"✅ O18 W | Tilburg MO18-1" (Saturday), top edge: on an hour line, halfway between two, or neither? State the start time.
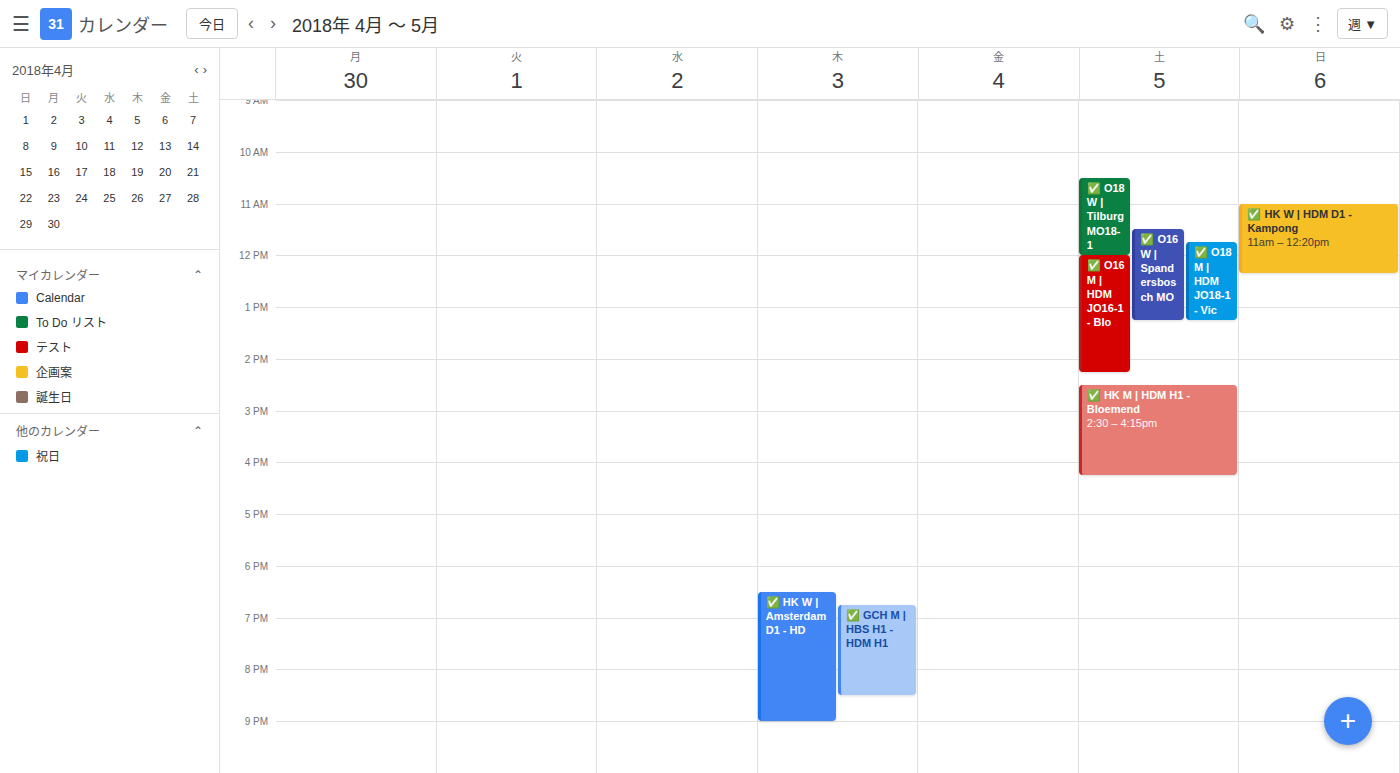
10:30 AM -- halfway between the 10 AM and 11 AM lines.